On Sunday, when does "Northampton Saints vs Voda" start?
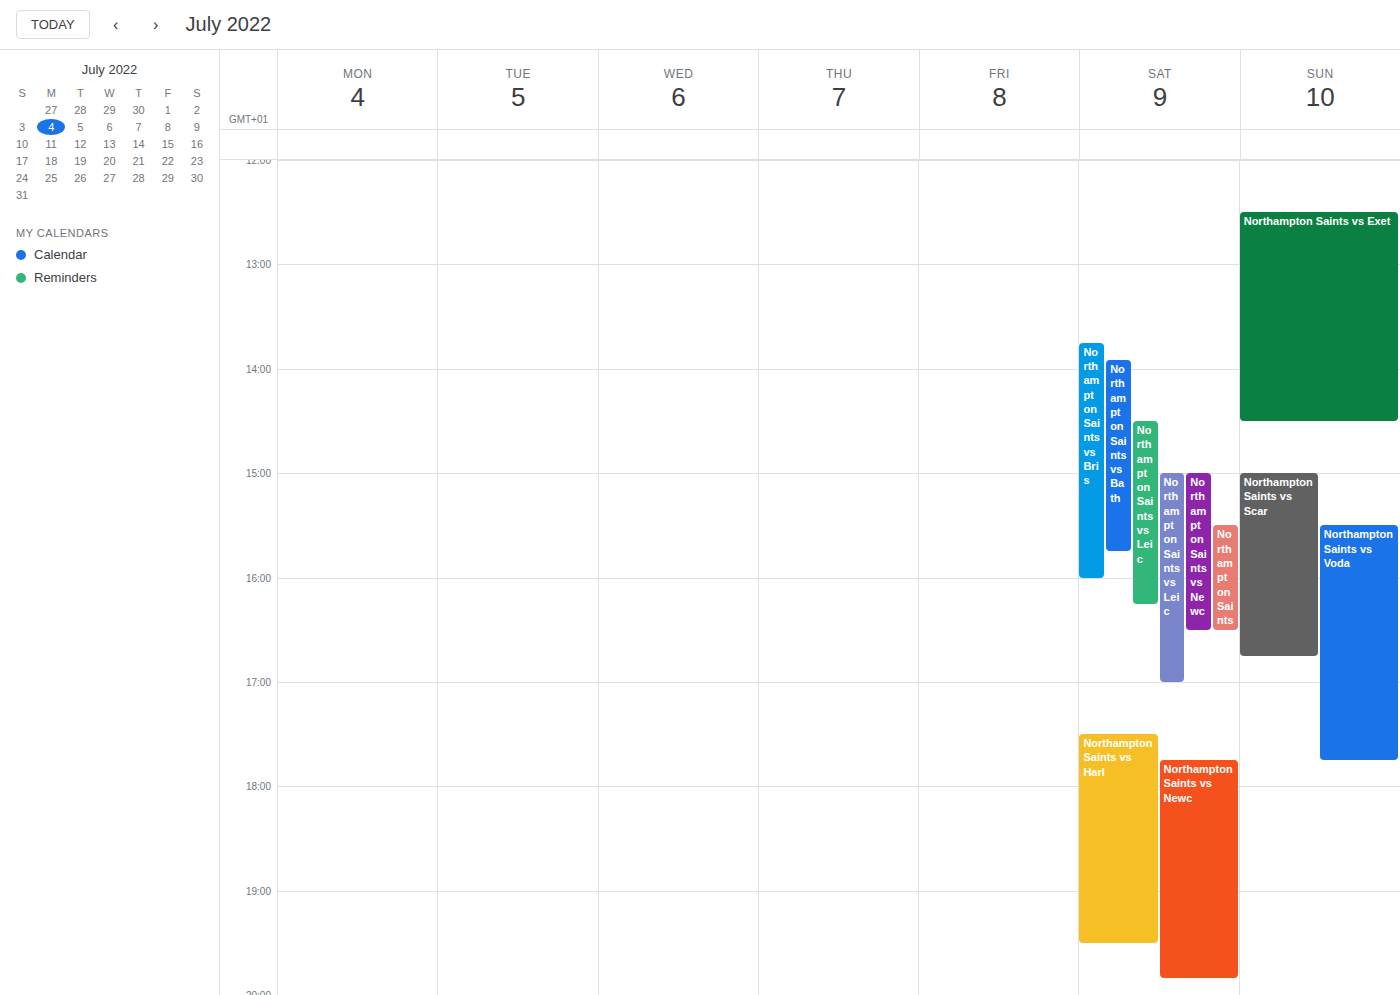
3:30 PM